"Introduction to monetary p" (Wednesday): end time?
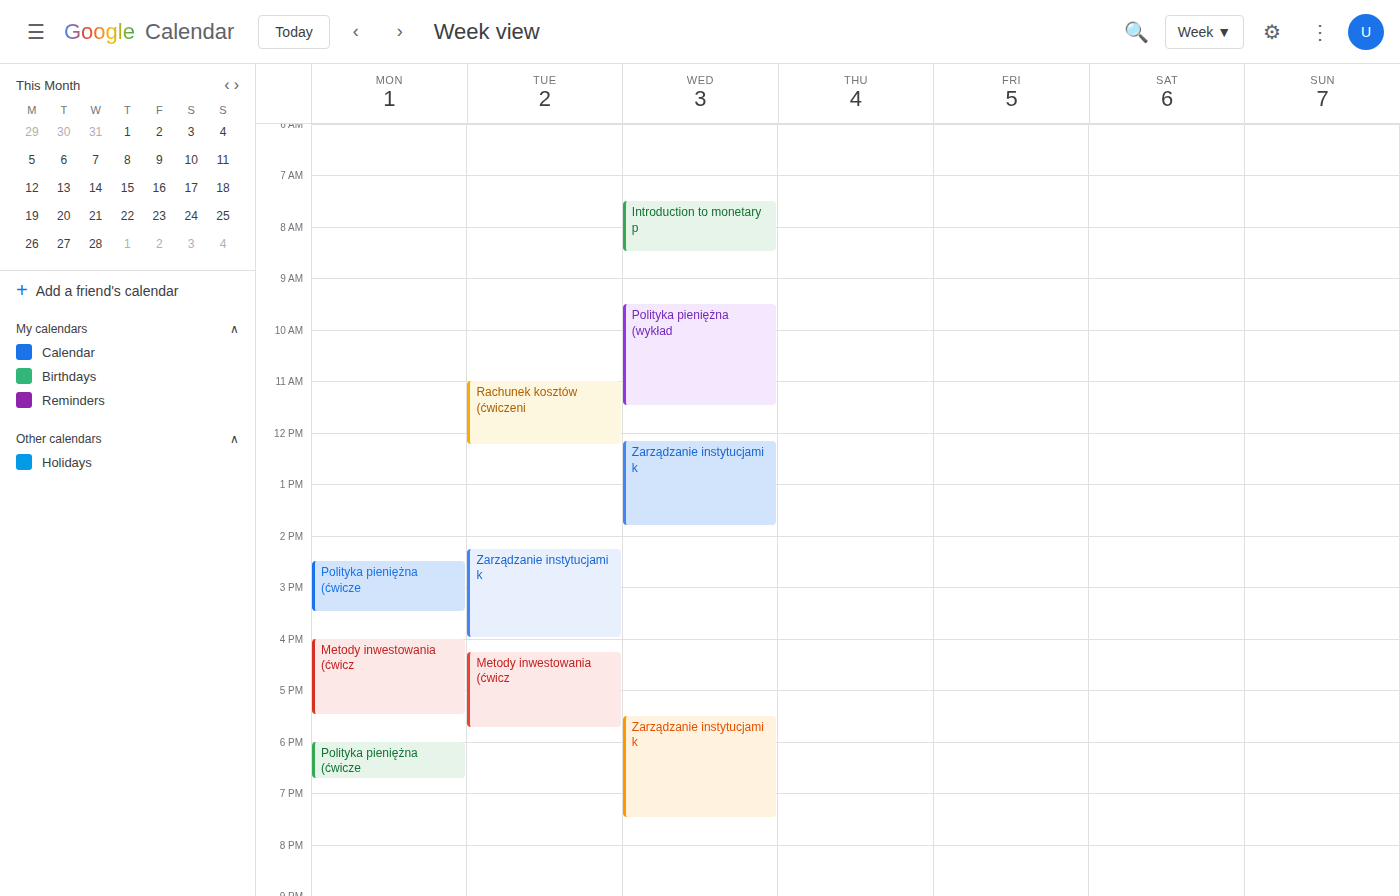
8:30 AM